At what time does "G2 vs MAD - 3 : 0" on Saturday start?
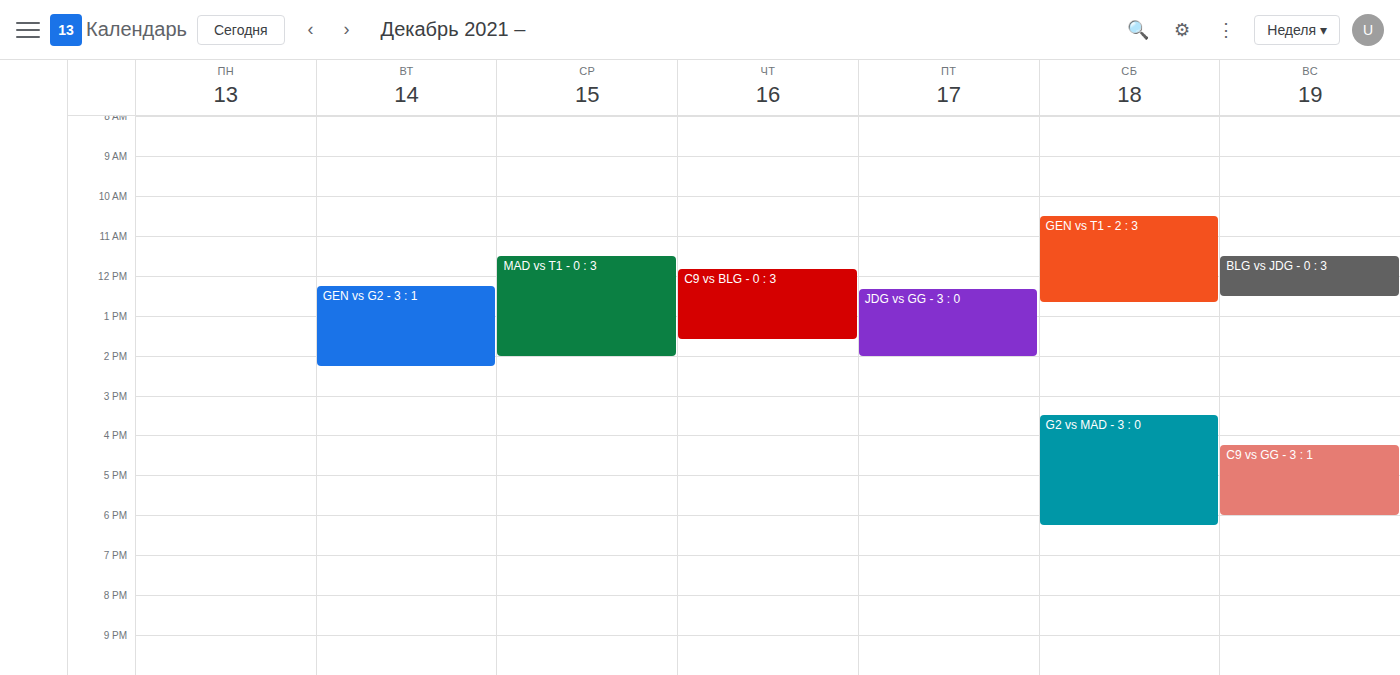
3:30 PM